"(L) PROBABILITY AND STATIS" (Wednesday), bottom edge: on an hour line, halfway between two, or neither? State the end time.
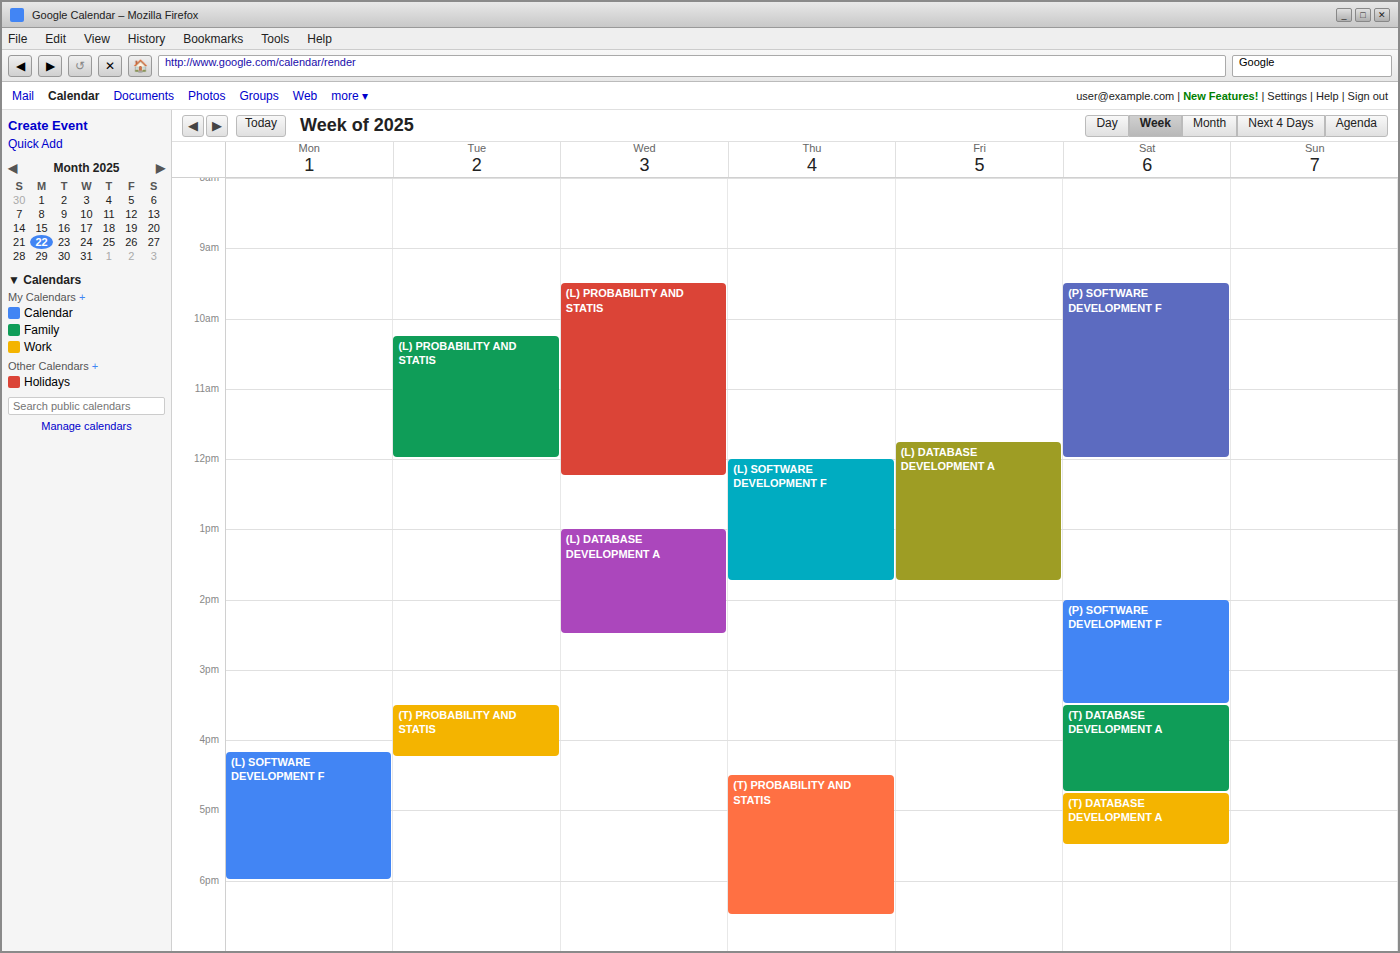
12:15 PM -- neither: a quarter of the way from the 12 PM line to the 1 PM line.